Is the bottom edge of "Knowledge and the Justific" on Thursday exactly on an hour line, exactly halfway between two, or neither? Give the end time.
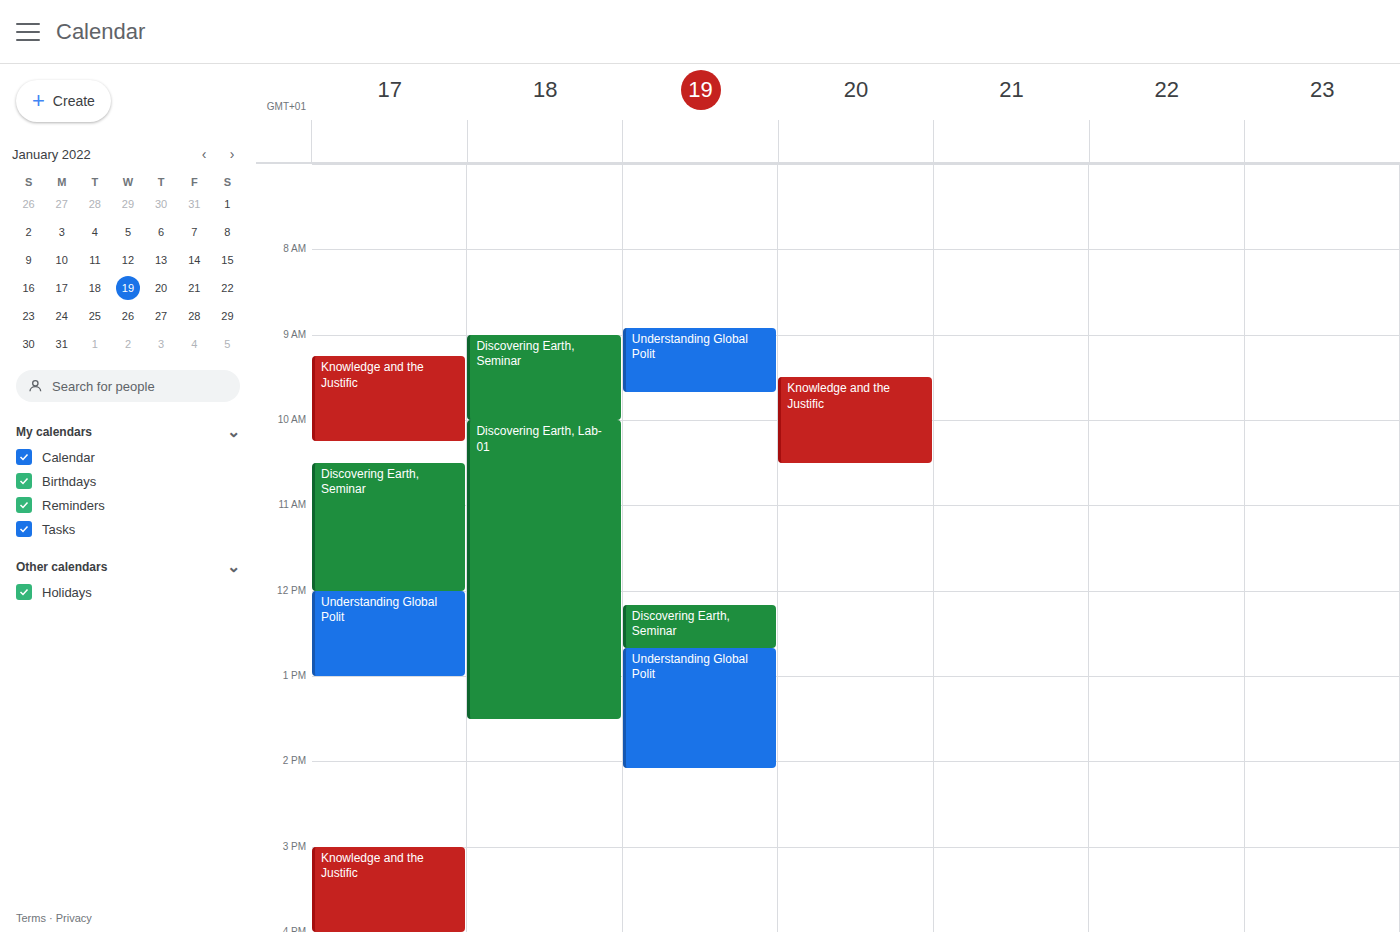
10:30 -- halfway between the 10:00 and 11:00 lines.